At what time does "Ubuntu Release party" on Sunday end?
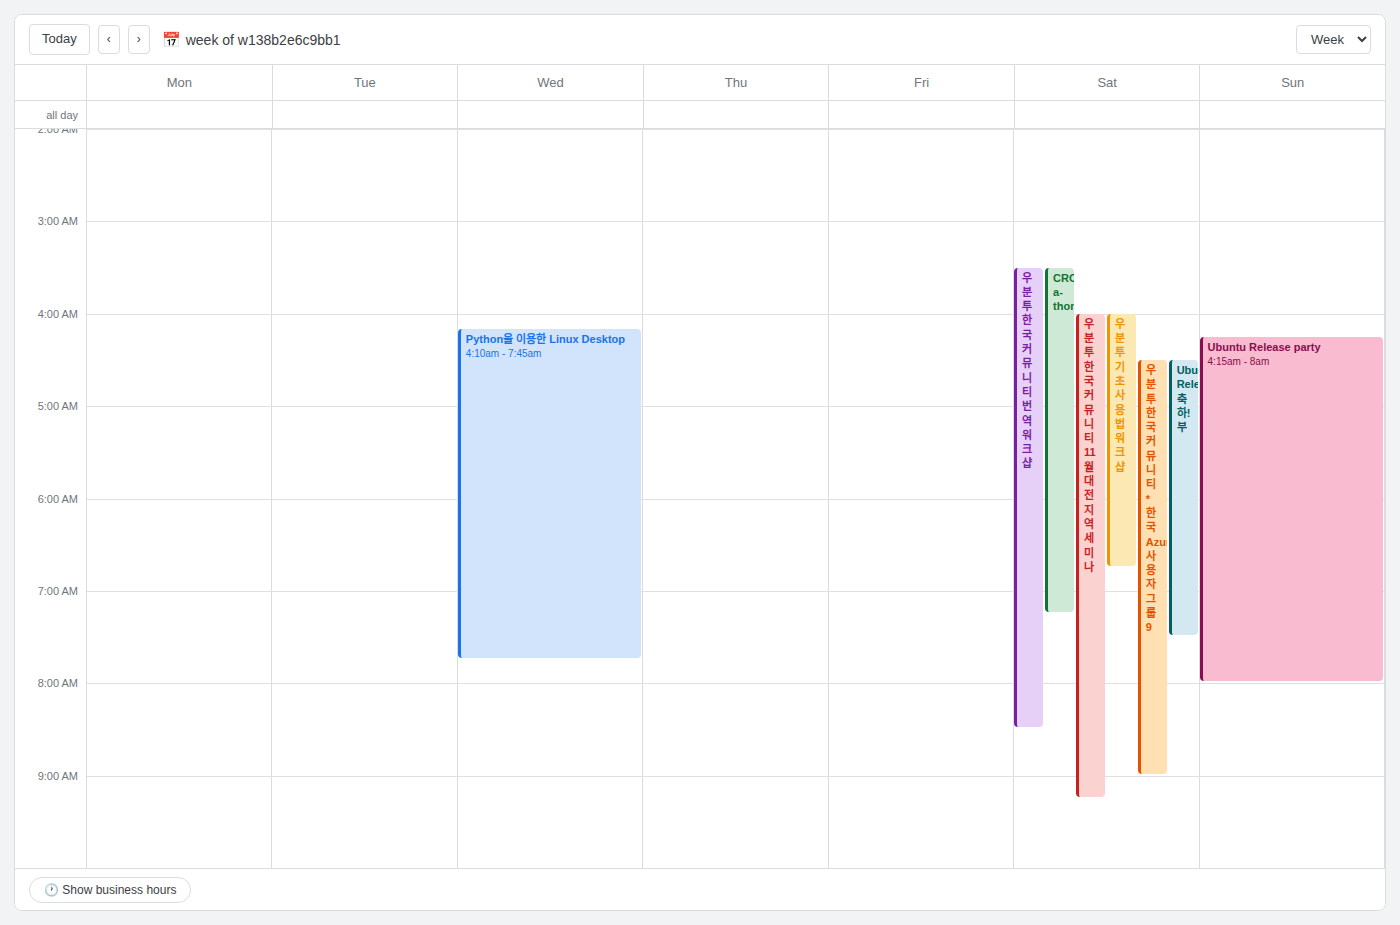
8:00 AM